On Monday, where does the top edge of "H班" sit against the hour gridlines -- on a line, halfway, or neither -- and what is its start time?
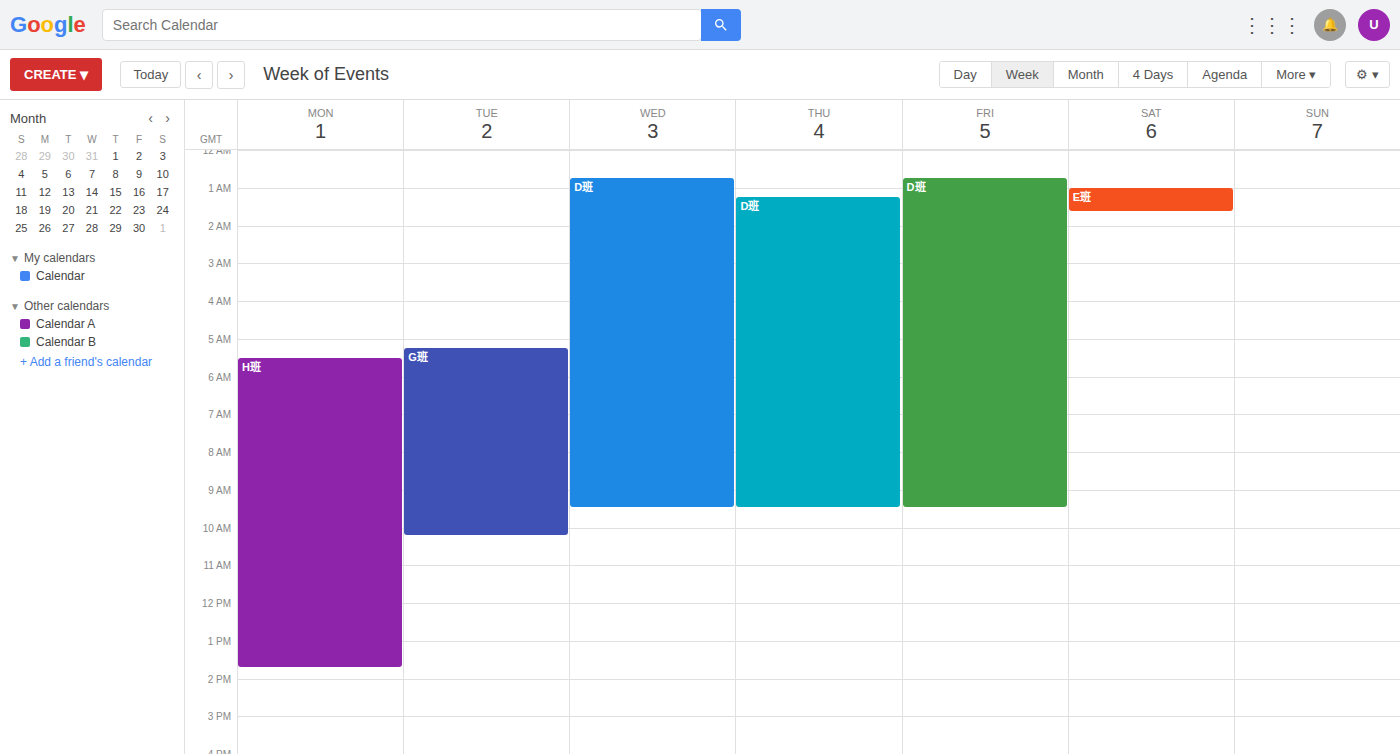
05:30 -- halfway between the 05:00 and 06:00 lines.